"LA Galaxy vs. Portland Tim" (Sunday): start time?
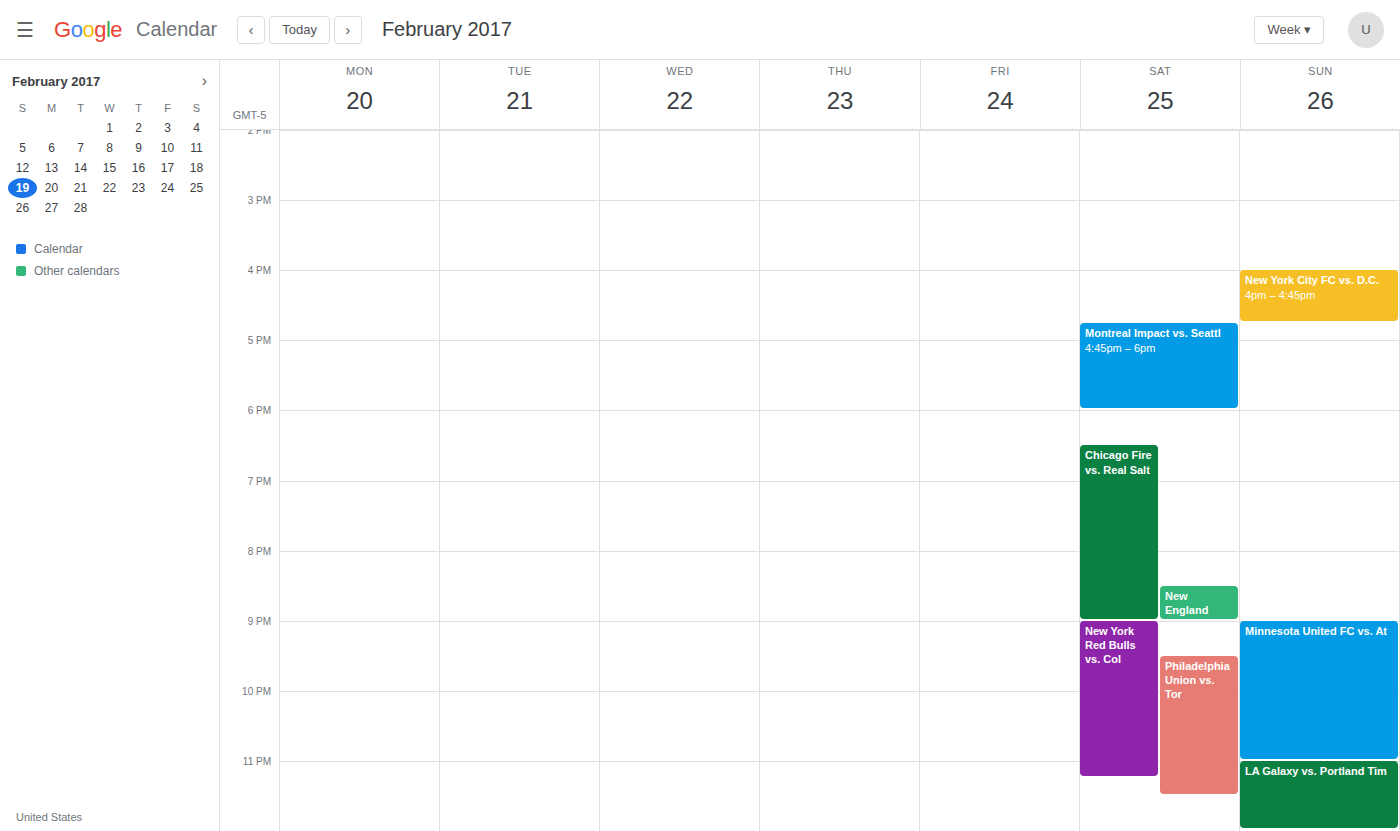
11:00 PM